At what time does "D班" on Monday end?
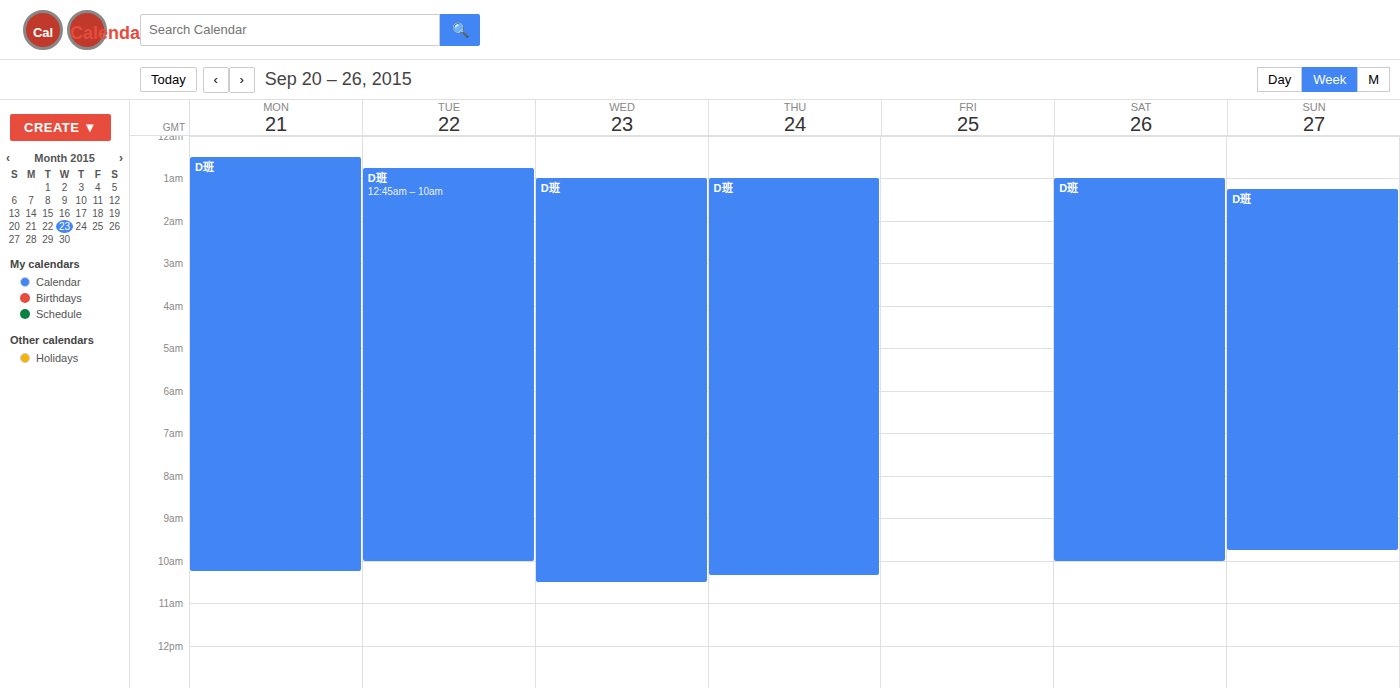
10:15 AM